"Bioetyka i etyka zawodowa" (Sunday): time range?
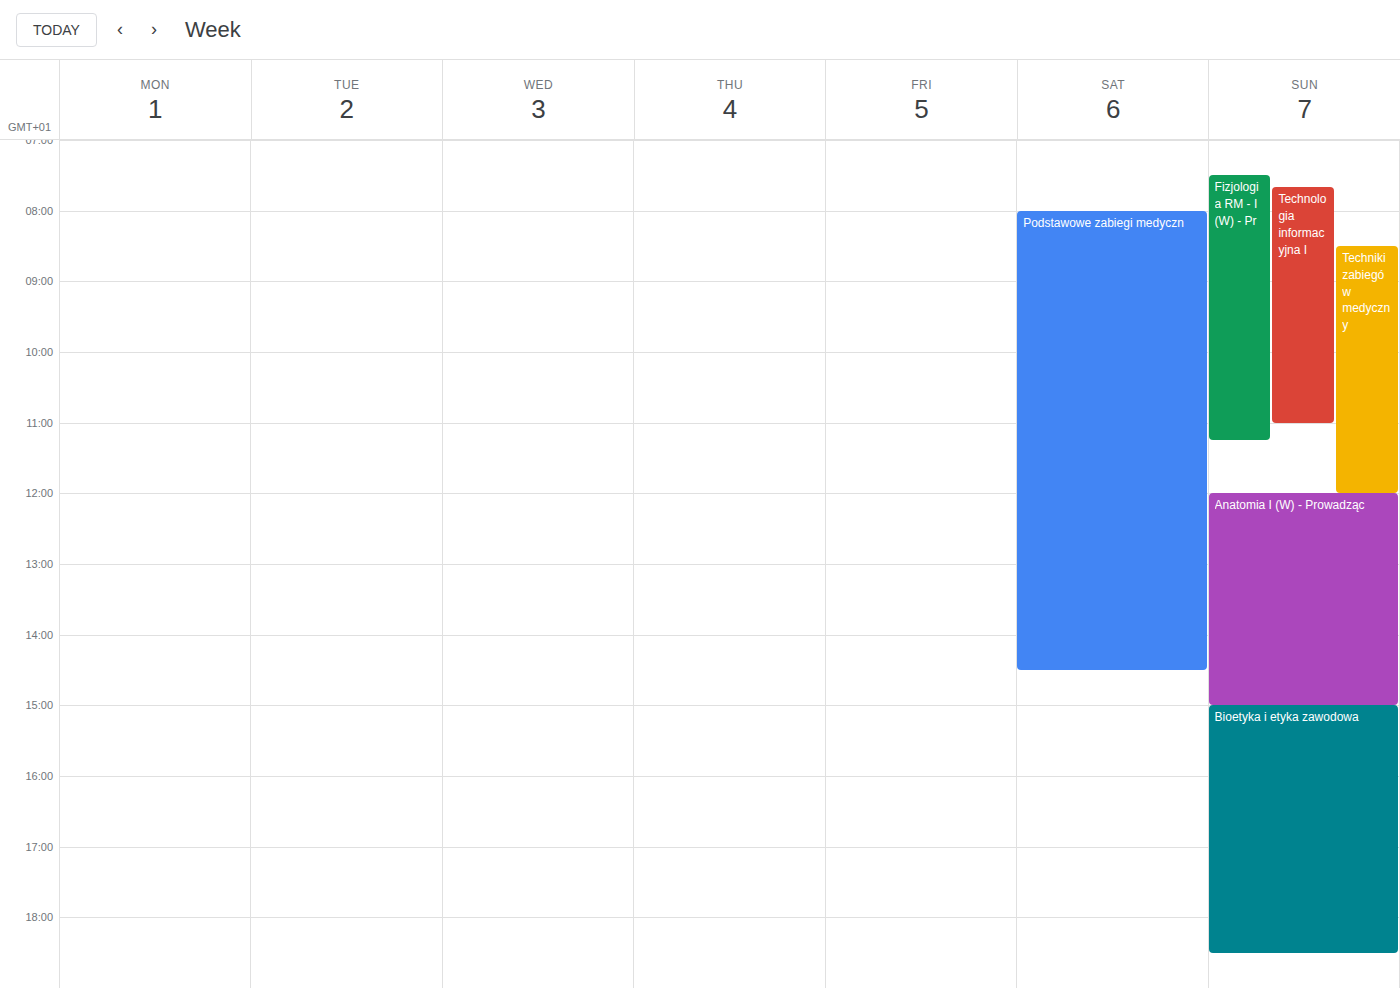
3:00 PM to 6:30 PM